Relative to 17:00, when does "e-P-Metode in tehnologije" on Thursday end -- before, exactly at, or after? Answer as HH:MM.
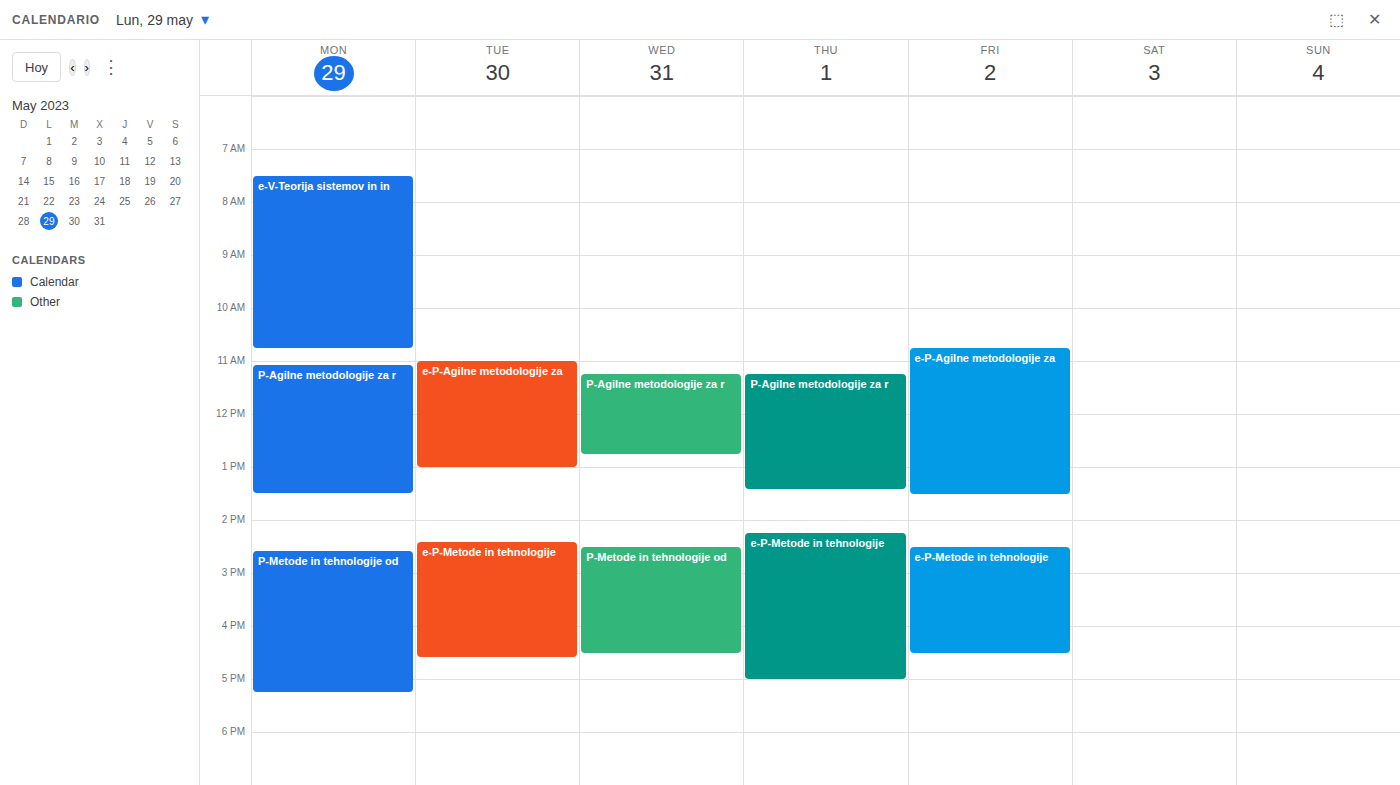
17:00 -- exactly at 17:00, on the 17:00 line.